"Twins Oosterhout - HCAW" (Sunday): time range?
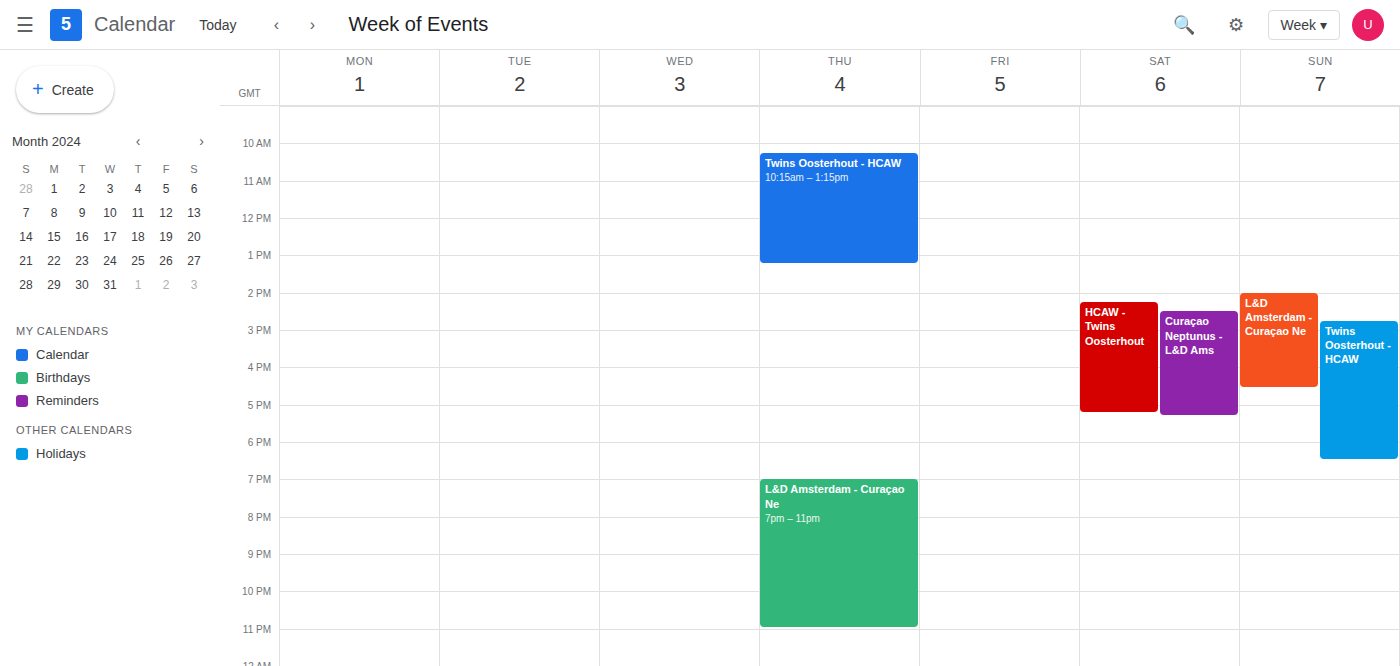
2:45 PM to 6:30 PM